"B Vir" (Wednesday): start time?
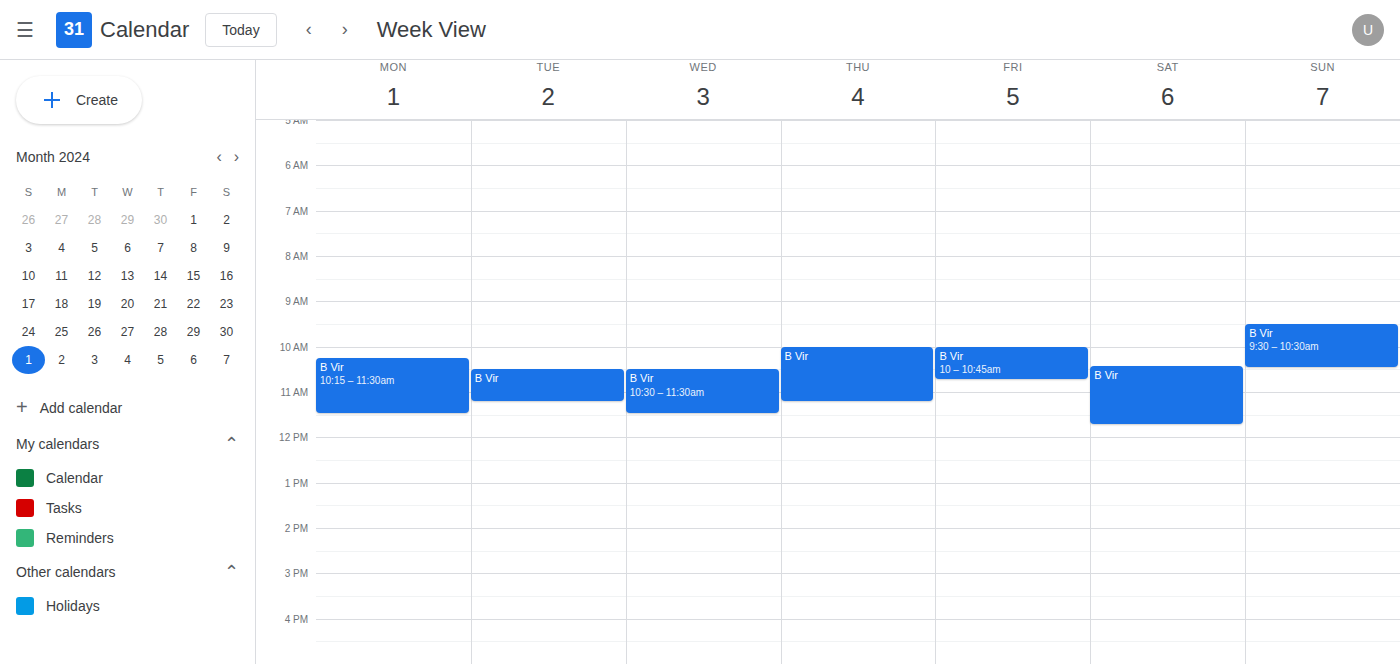
10:30 AM